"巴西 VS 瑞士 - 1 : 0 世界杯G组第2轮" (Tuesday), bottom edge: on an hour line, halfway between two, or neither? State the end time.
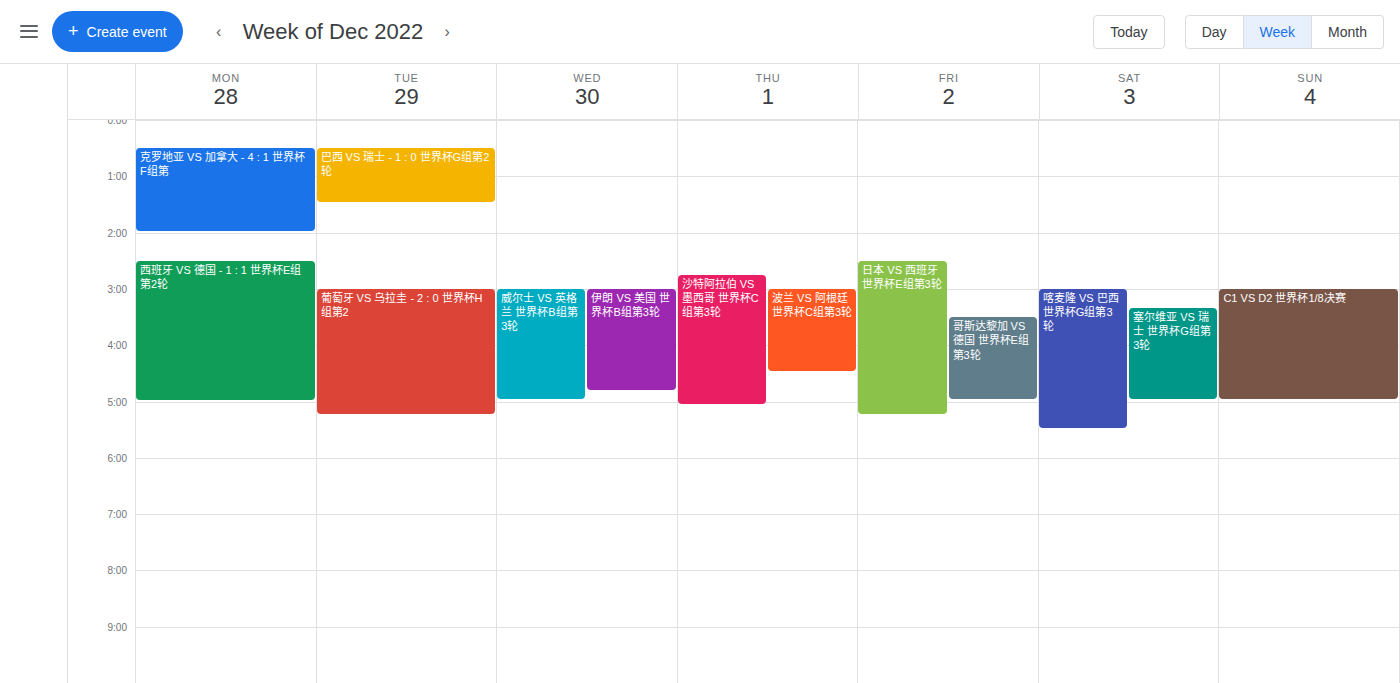
01:30 -- halfway between the 01:00 and 02:00 lines.